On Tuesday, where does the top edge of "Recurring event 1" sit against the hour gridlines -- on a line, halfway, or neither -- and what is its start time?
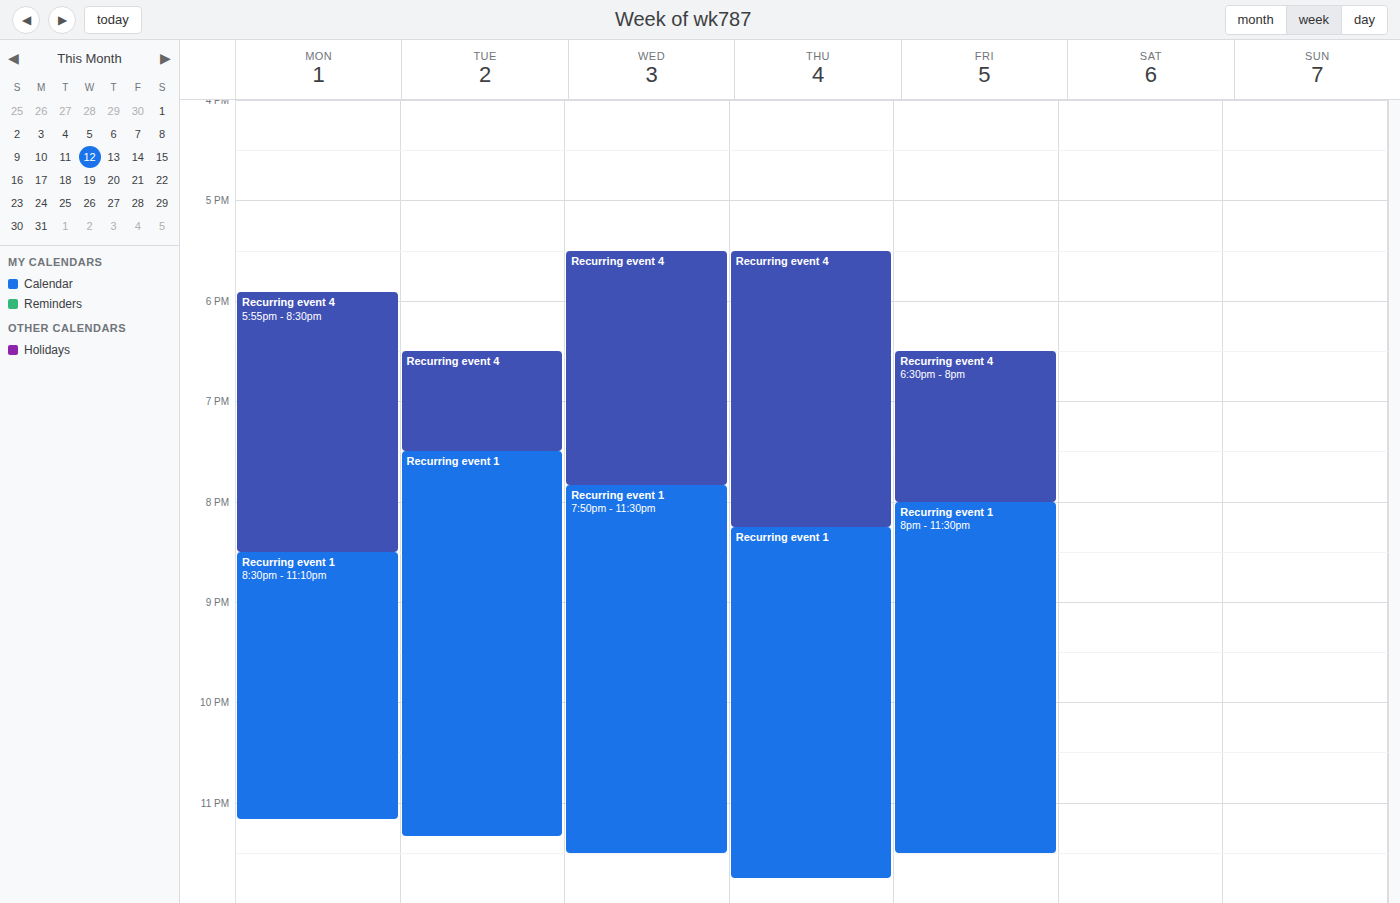
7:30 PM -- halfway between the 7 PM and 8 PM lines.